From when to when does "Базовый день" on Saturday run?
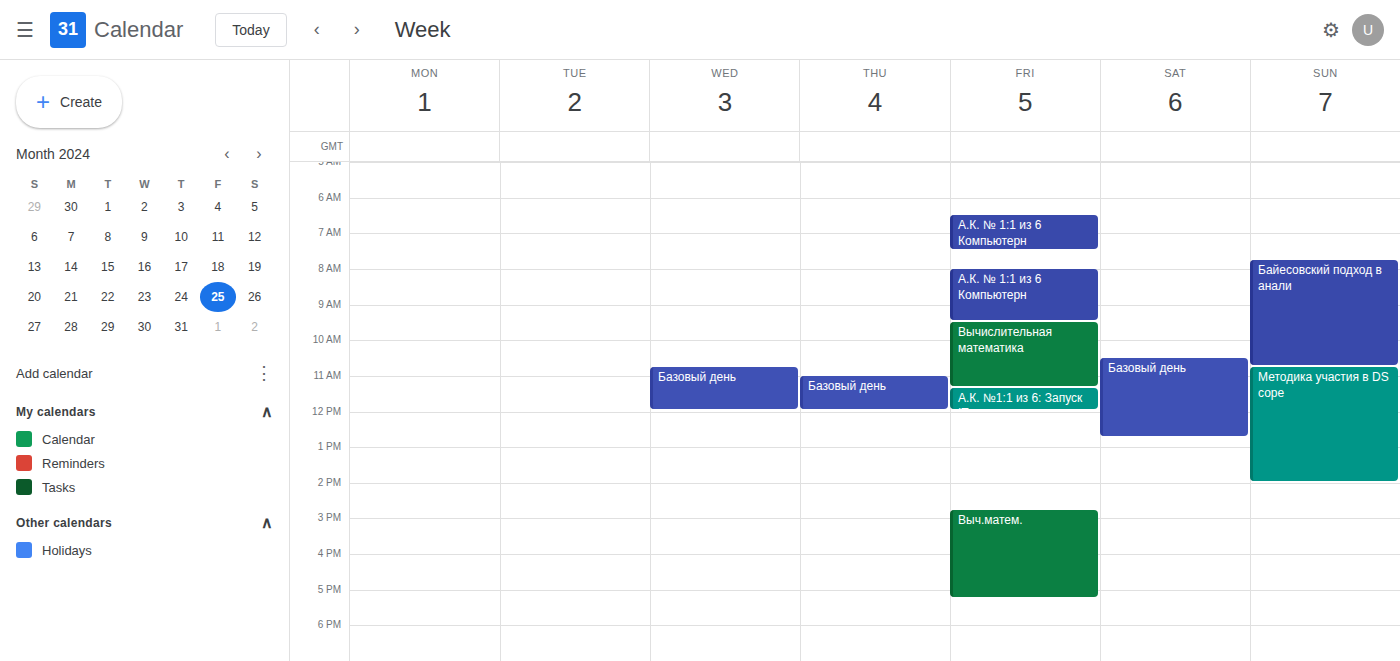
10:30 AM to 12:45 PM